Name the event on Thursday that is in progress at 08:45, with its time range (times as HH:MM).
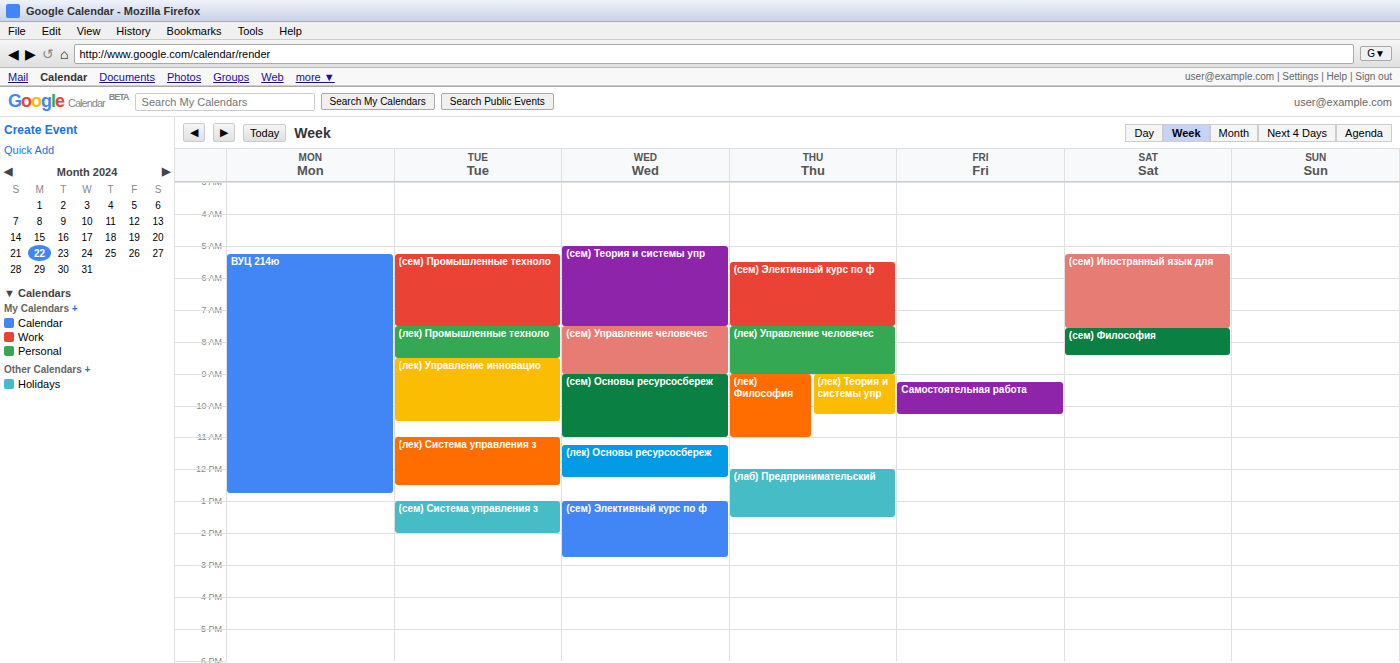
"(лек) Управление человечес", 07:30 to 09:00